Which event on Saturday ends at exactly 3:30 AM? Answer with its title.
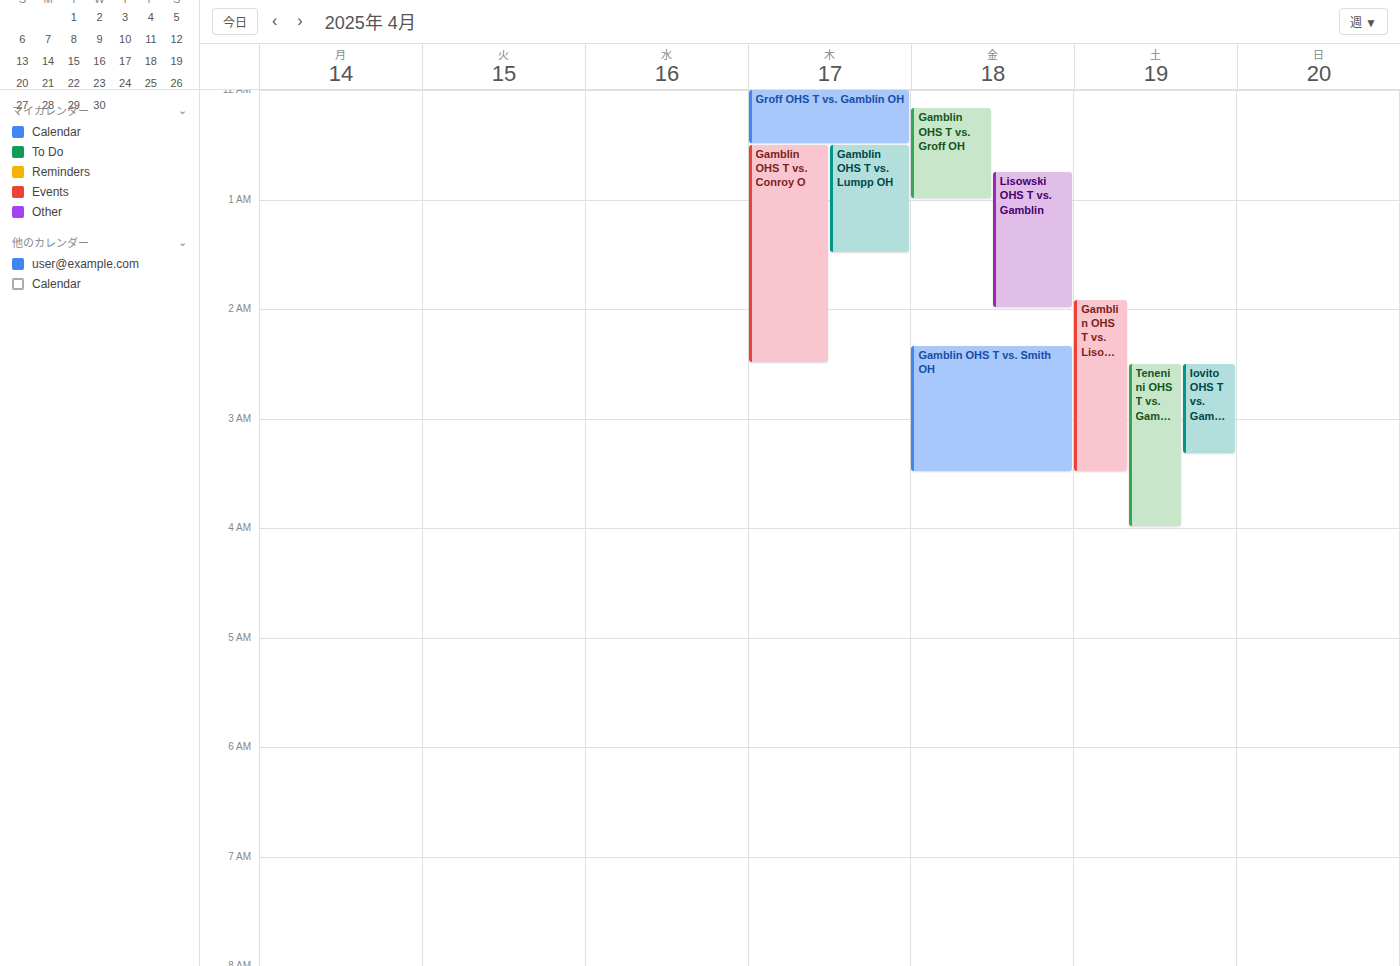
"Gamblin OHS T vs. Lisowski"